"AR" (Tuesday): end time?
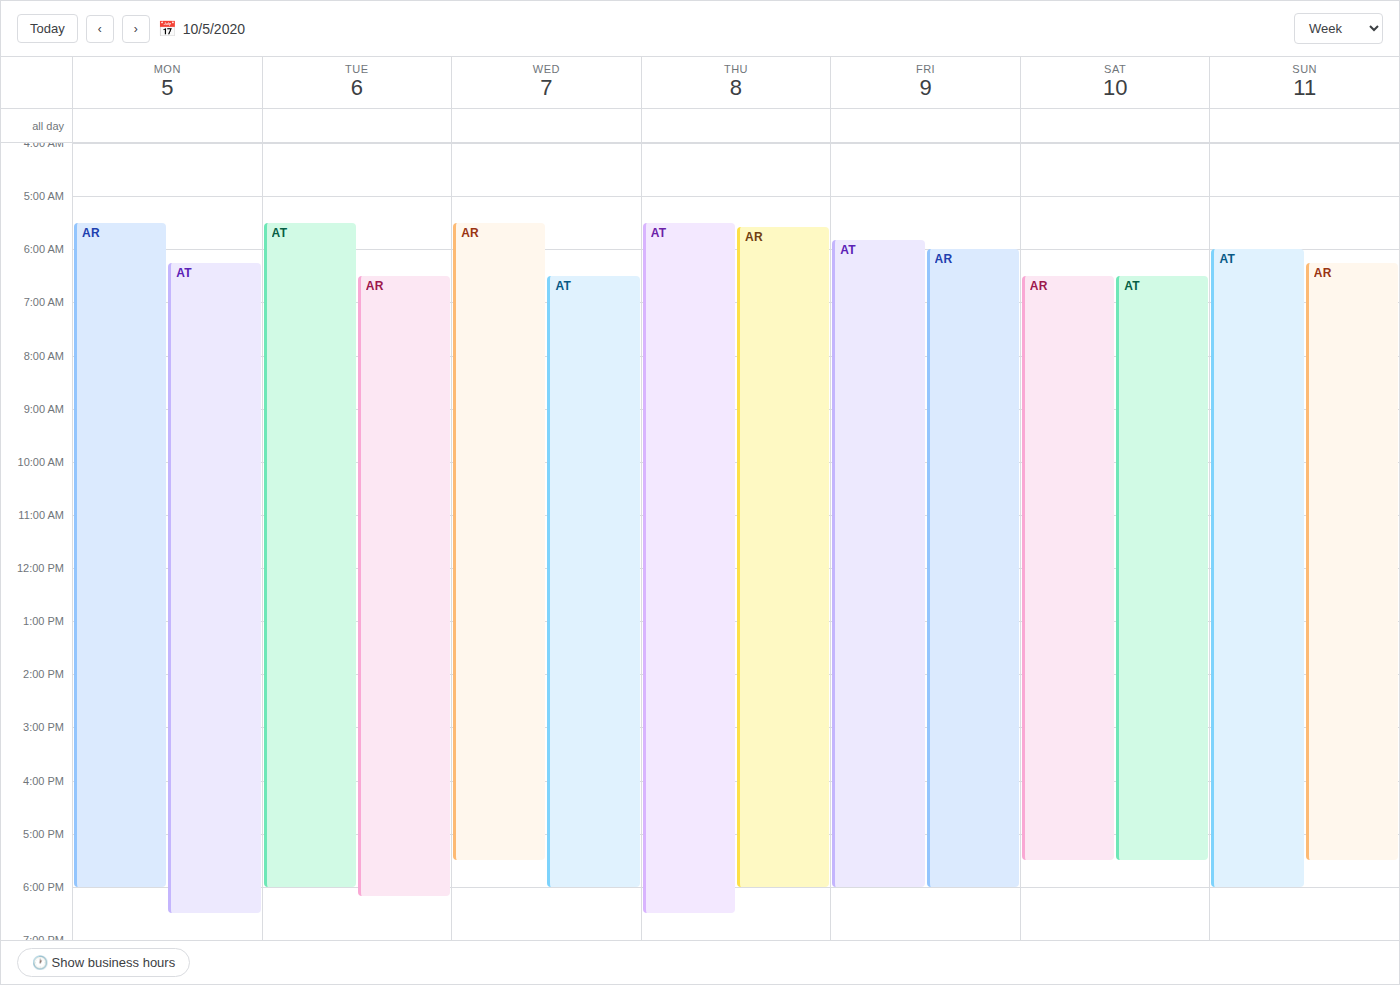
6:10 PM